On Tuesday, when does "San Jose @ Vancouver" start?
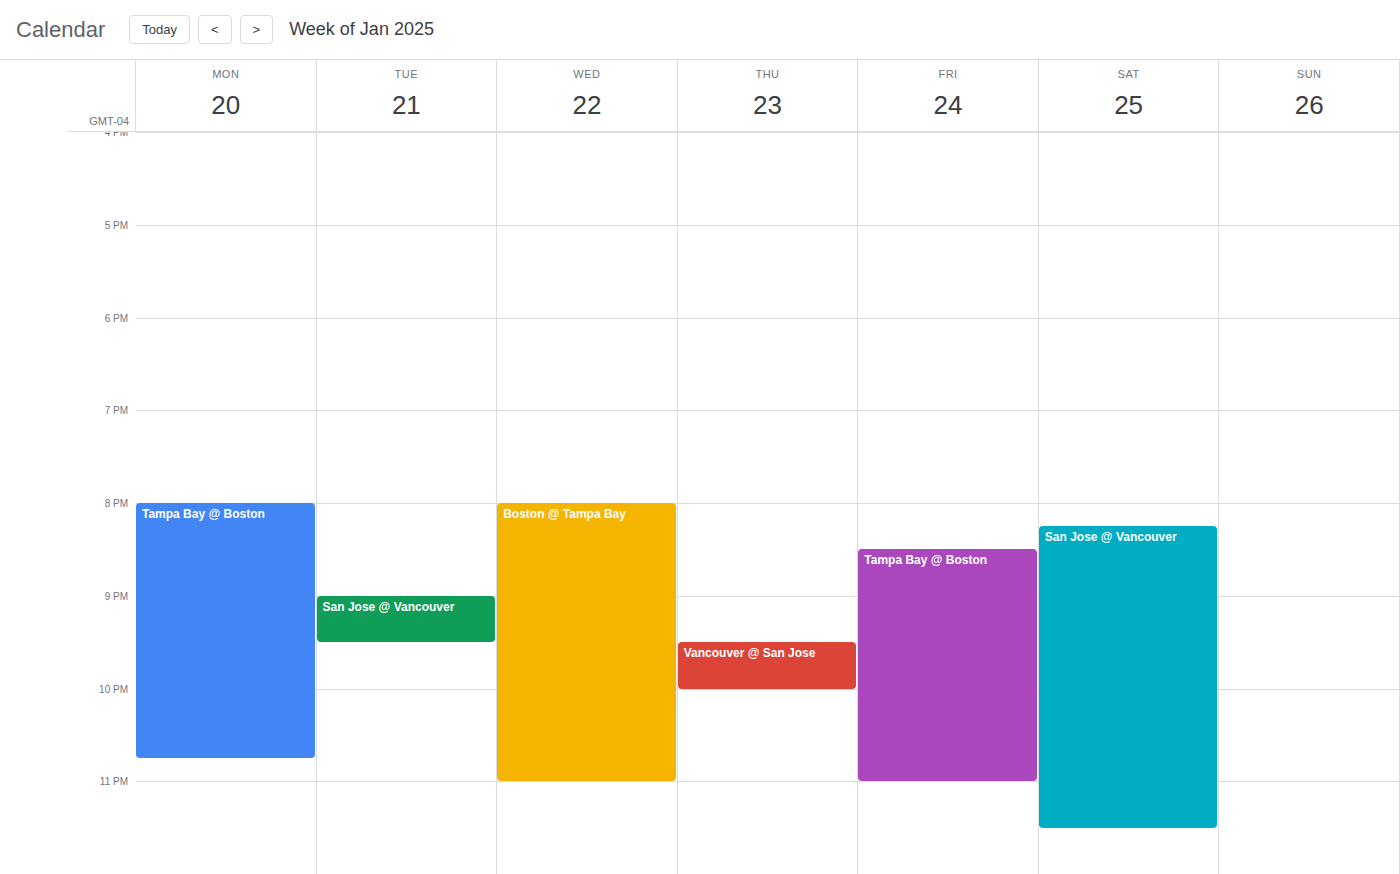
9:00 PM